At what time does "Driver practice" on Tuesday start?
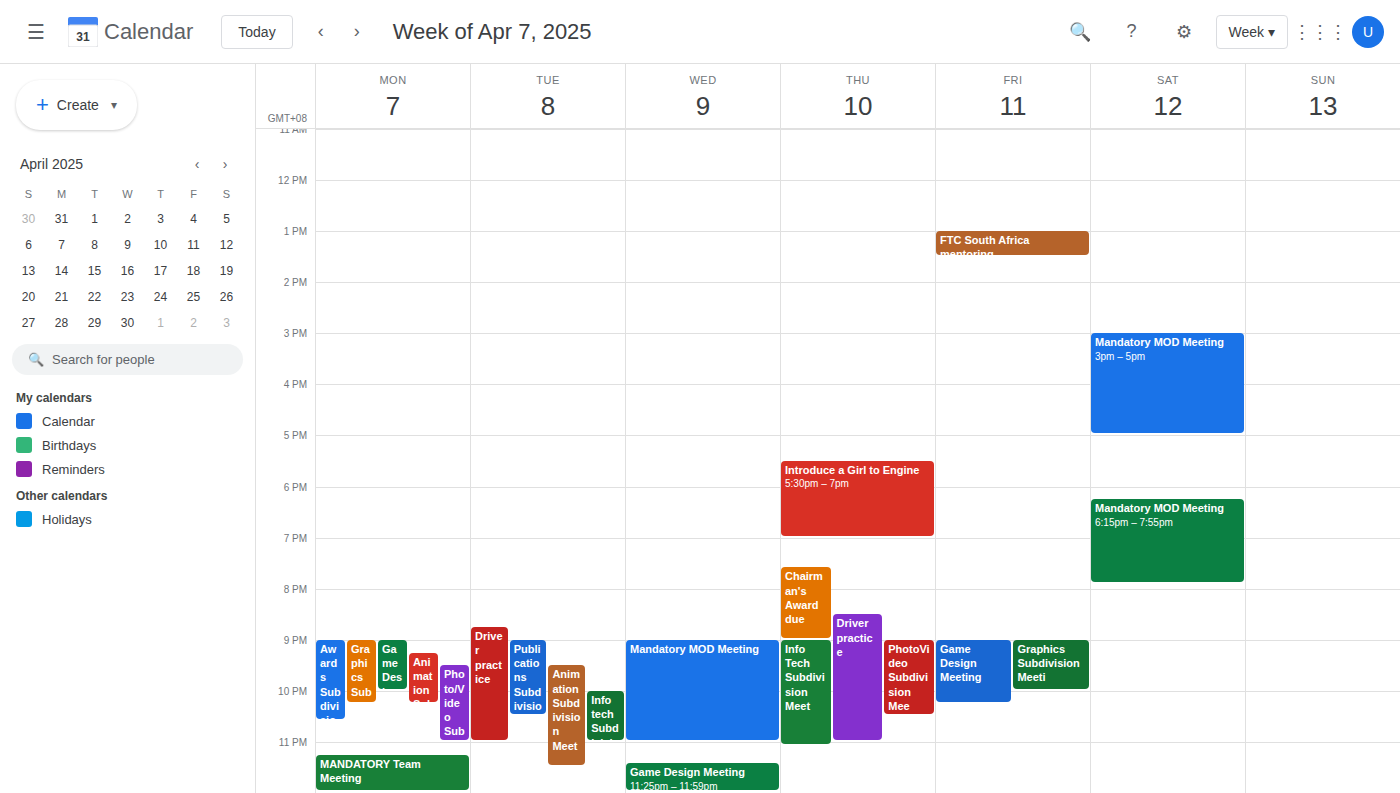
8:45 PM